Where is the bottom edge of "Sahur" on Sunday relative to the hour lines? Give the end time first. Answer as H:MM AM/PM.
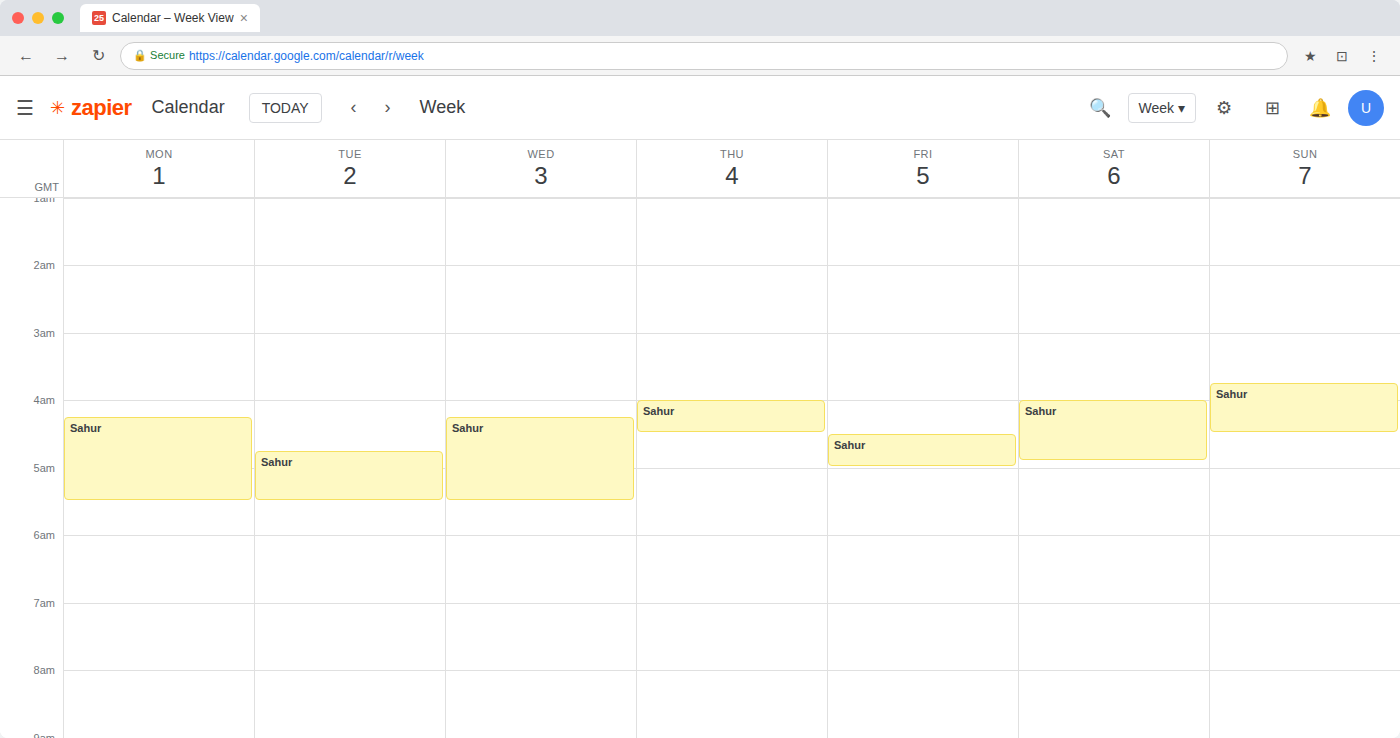
4:30 AM -- halfway between the 4 AM and 5 AM lines.